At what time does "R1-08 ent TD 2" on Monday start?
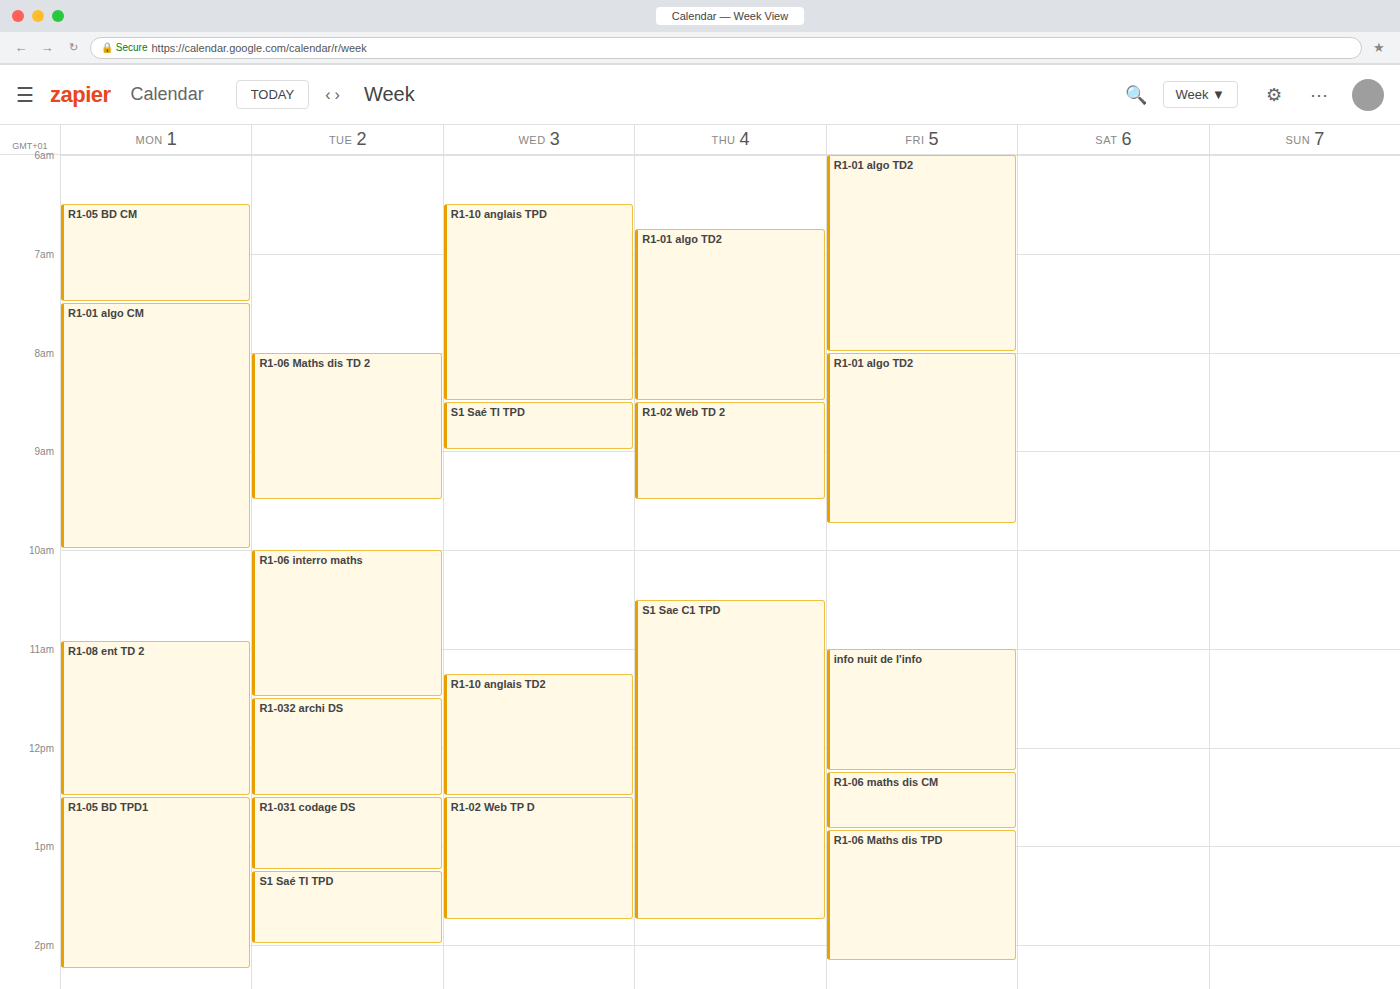
10:55 AM